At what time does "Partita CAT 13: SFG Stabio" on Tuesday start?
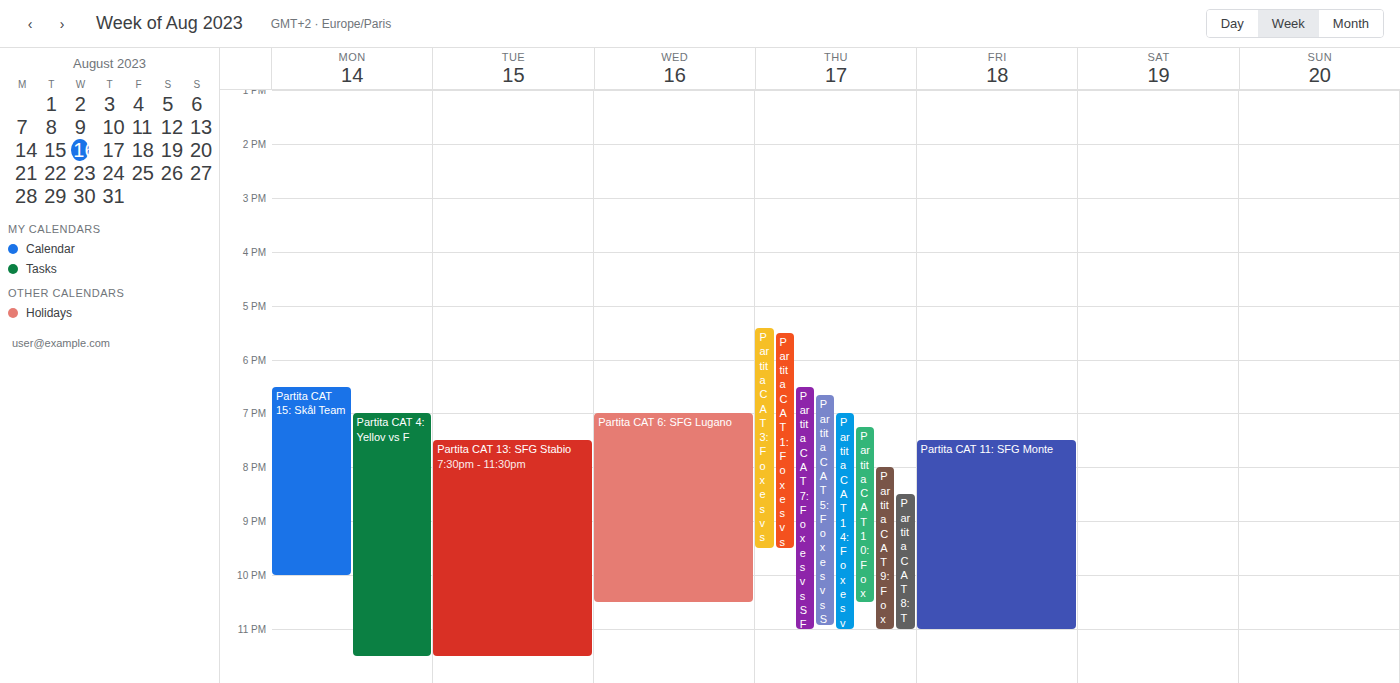
7:30 PM